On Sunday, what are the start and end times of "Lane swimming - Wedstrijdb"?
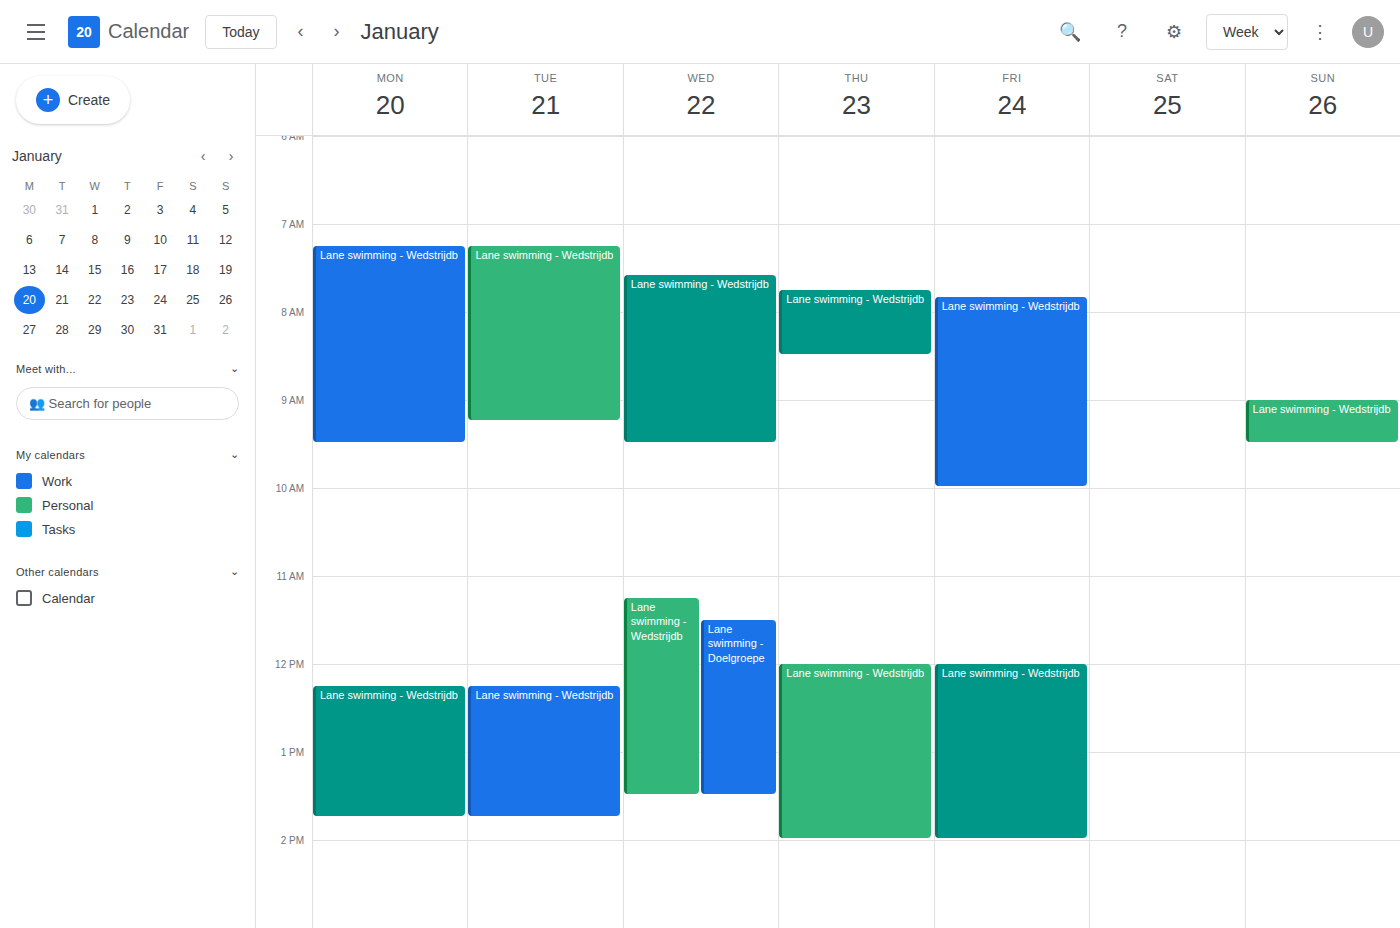
9:00 AM to 9:30 AM